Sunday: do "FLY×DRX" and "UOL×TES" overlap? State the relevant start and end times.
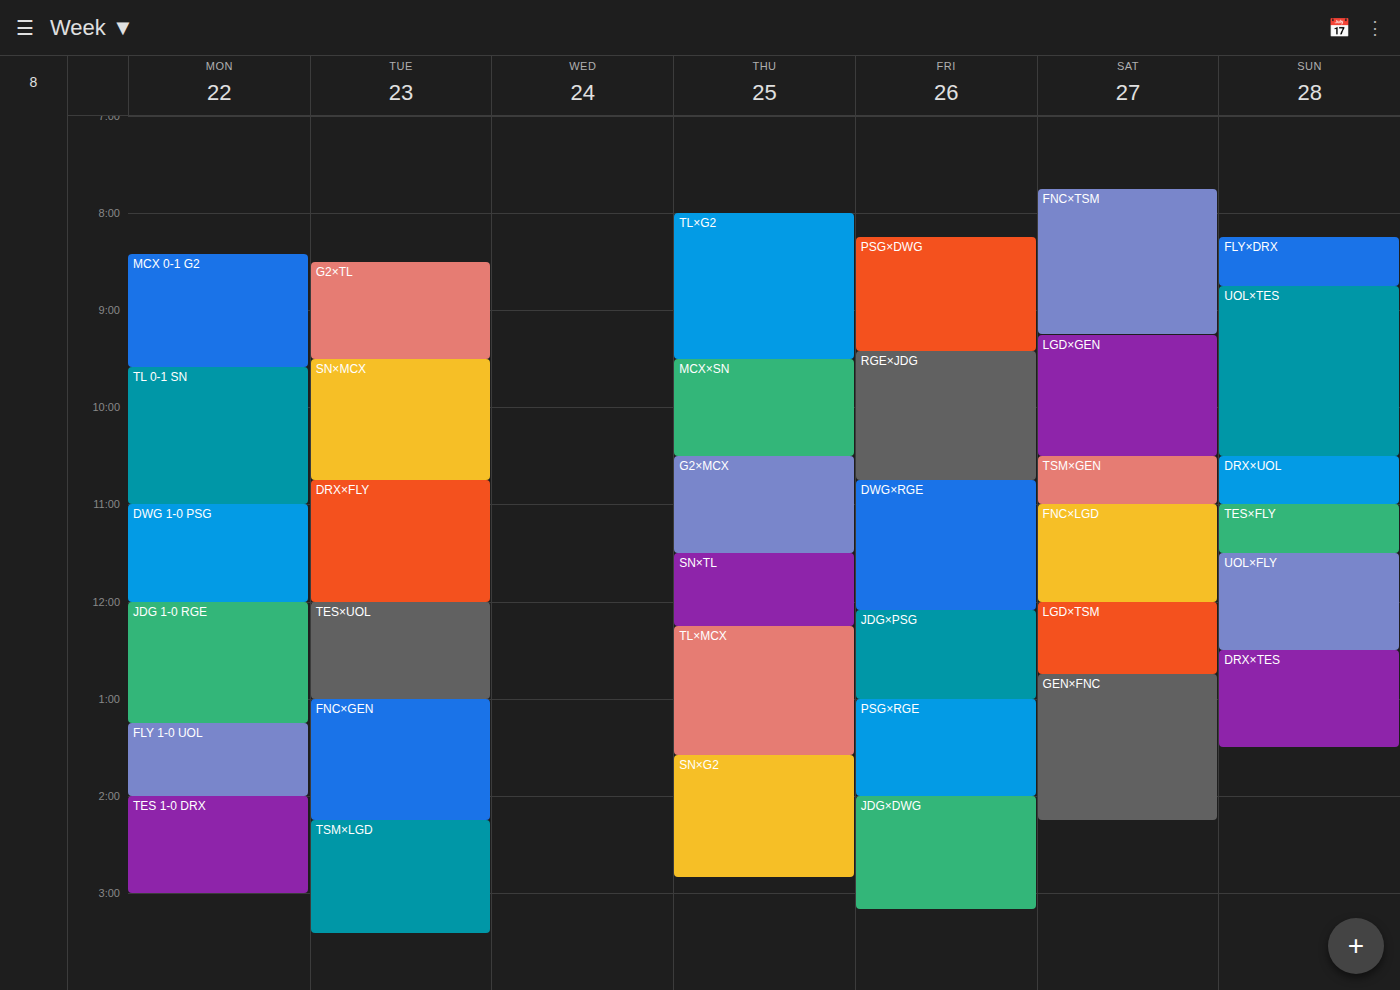
"FLY×DRX" ends at 08:45, exactly when "UOL×TES" starts -- they touch but do not overlap.